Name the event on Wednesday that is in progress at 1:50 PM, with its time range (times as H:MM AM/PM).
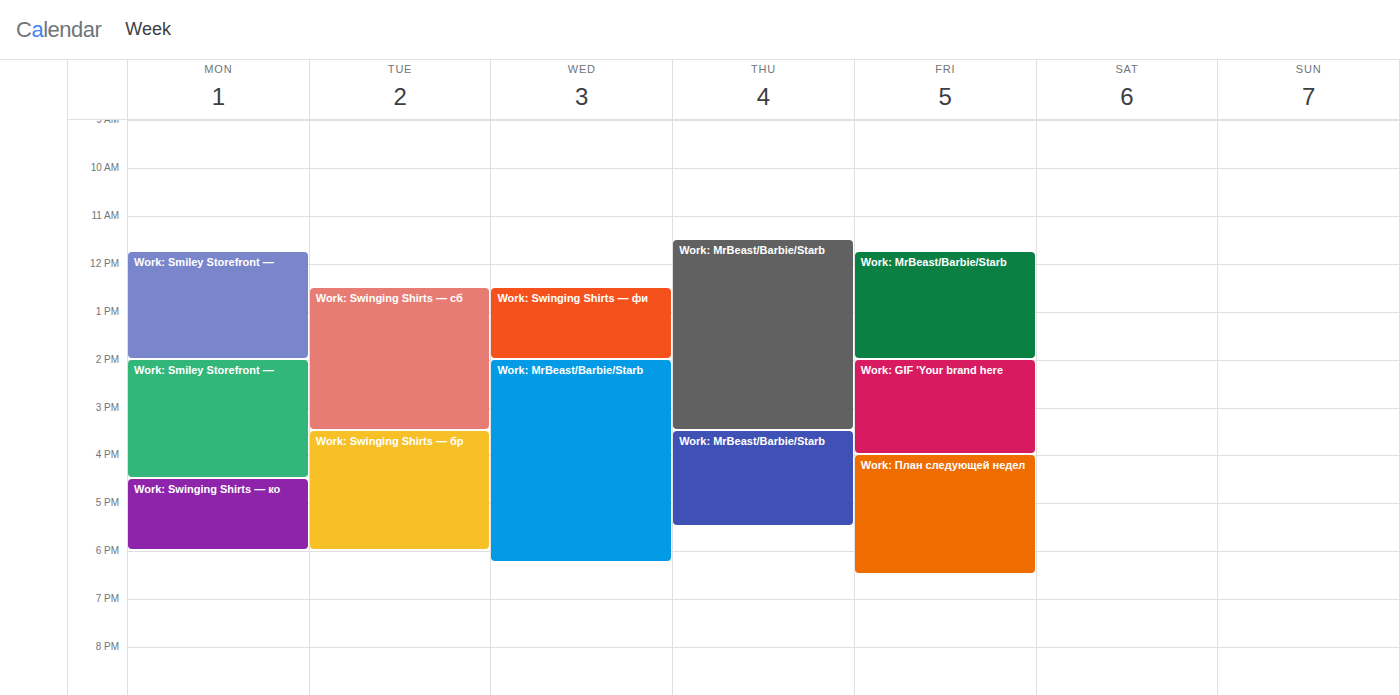
"Work: Swinging Shirts — фи", 12:30 PM to 2:00 PM